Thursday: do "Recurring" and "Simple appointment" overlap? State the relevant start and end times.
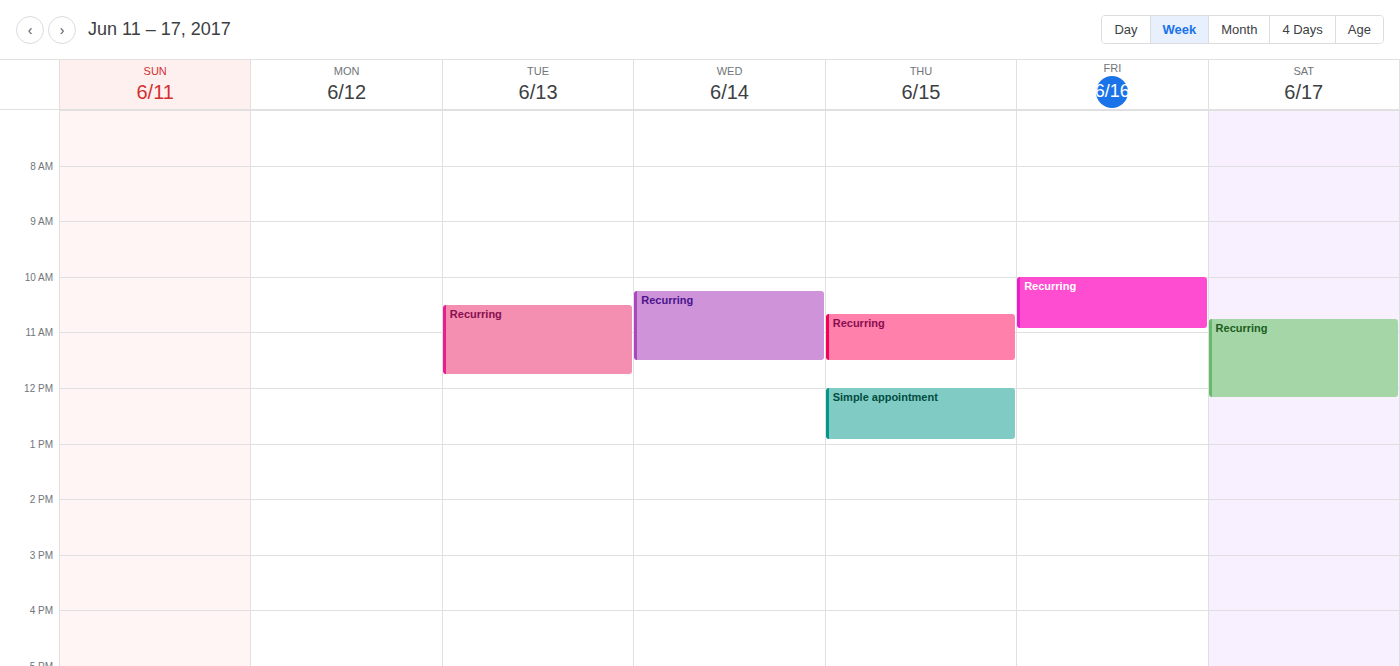
"Recurring" ends at 11:30 AM and "Simple appointment" starts at 12:00 PM -- no overlap.